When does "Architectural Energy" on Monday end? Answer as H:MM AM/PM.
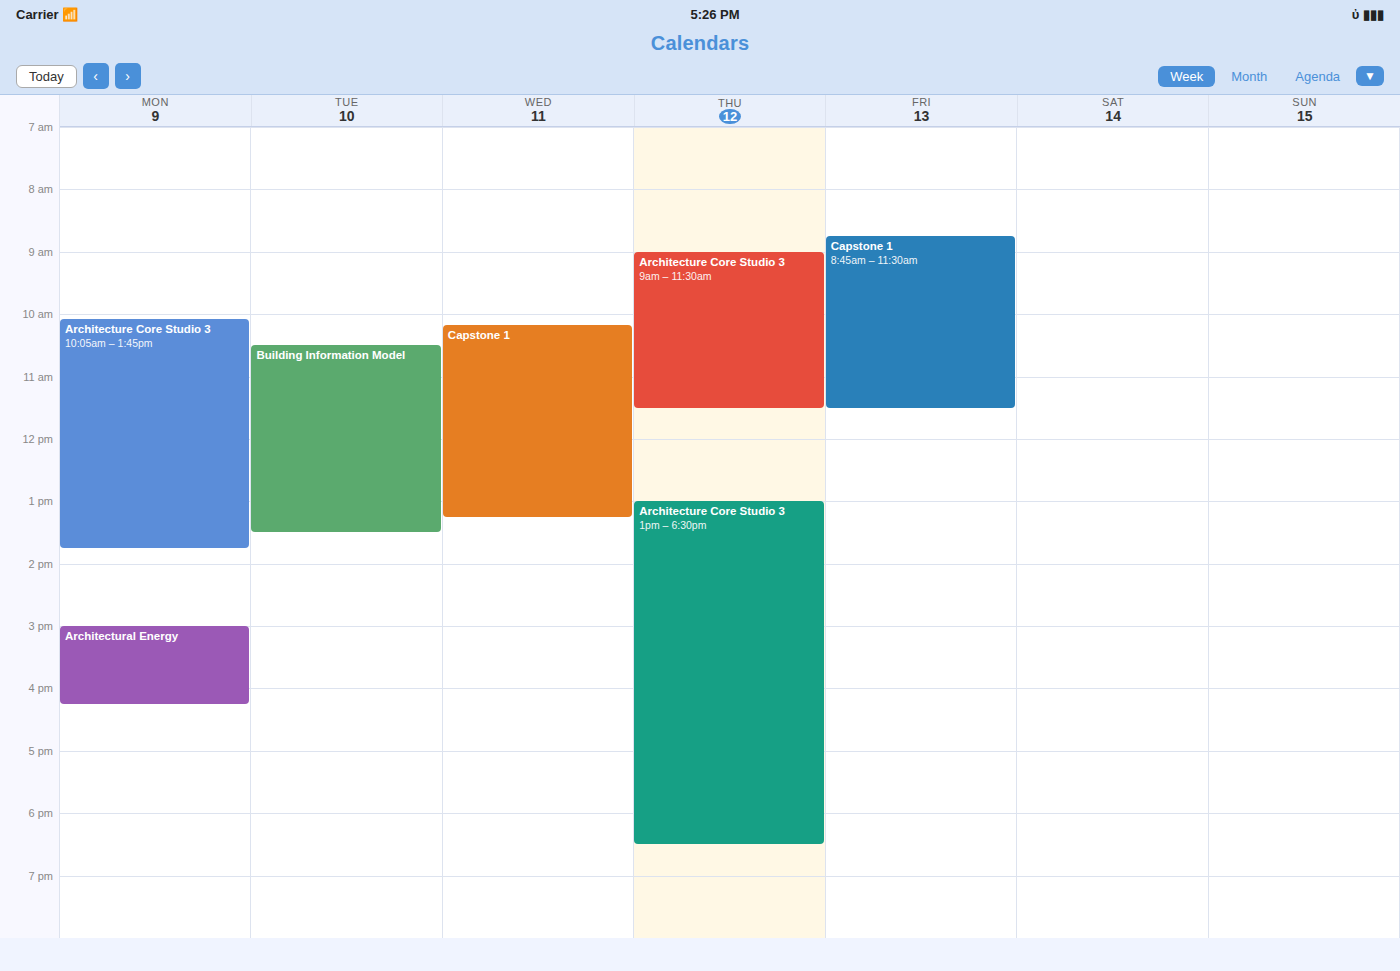
4:15 PM